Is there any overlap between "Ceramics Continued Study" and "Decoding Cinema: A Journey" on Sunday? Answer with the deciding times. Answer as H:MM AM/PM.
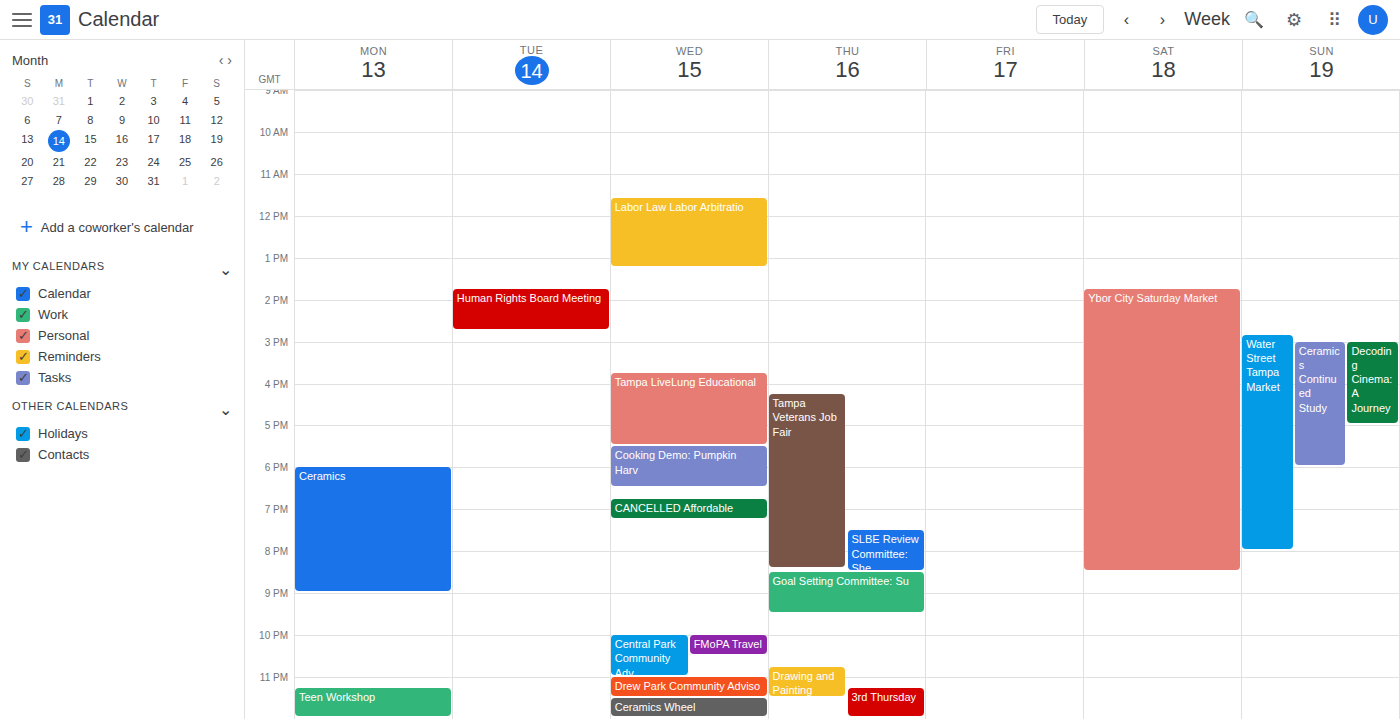
"Ceramics Continued Study" starts at 3:00 PM, before "Decoding Cinema: A Journey" ends at 5:00 PM -- they overlap.